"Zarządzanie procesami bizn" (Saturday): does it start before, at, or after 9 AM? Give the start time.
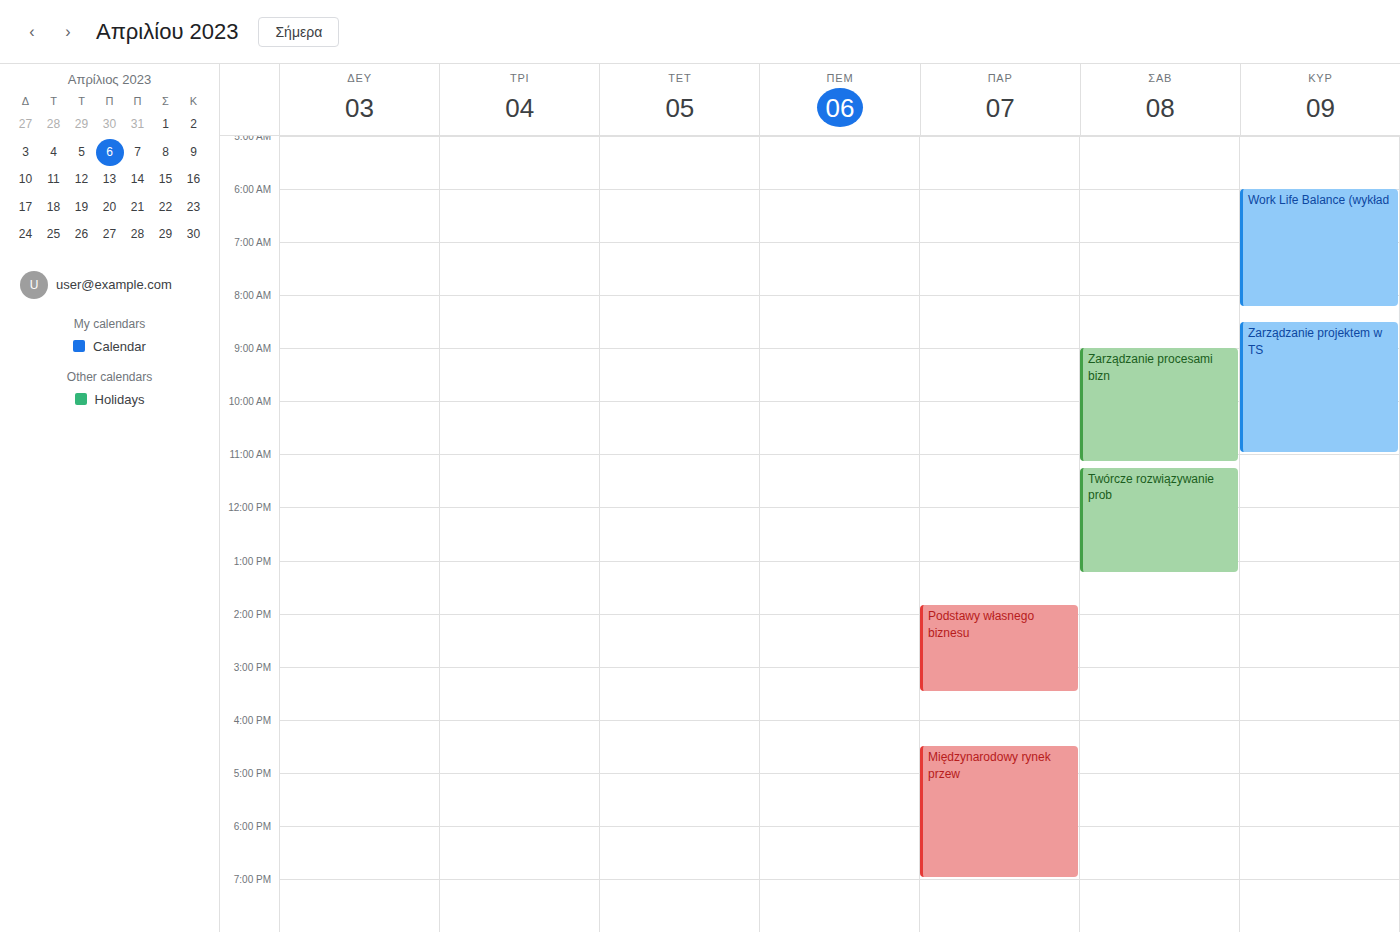
9:00 AM -- exactly at 9 AM, on the 9 AM line.